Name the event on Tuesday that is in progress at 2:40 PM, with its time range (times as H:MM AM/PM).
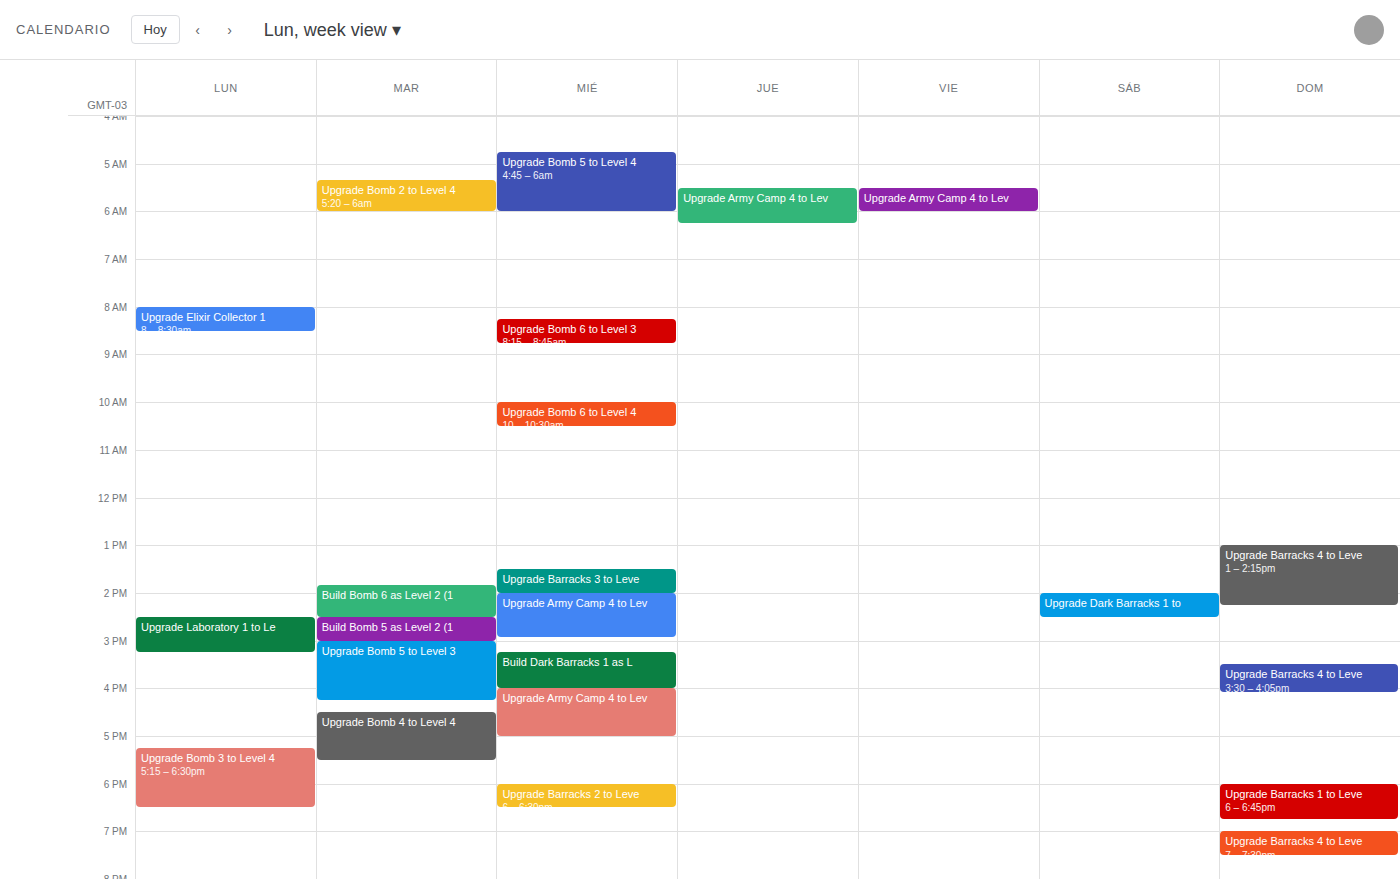
"Build Bomb 5 as Level 2 (1", 2:30 PM to 3:00 PM